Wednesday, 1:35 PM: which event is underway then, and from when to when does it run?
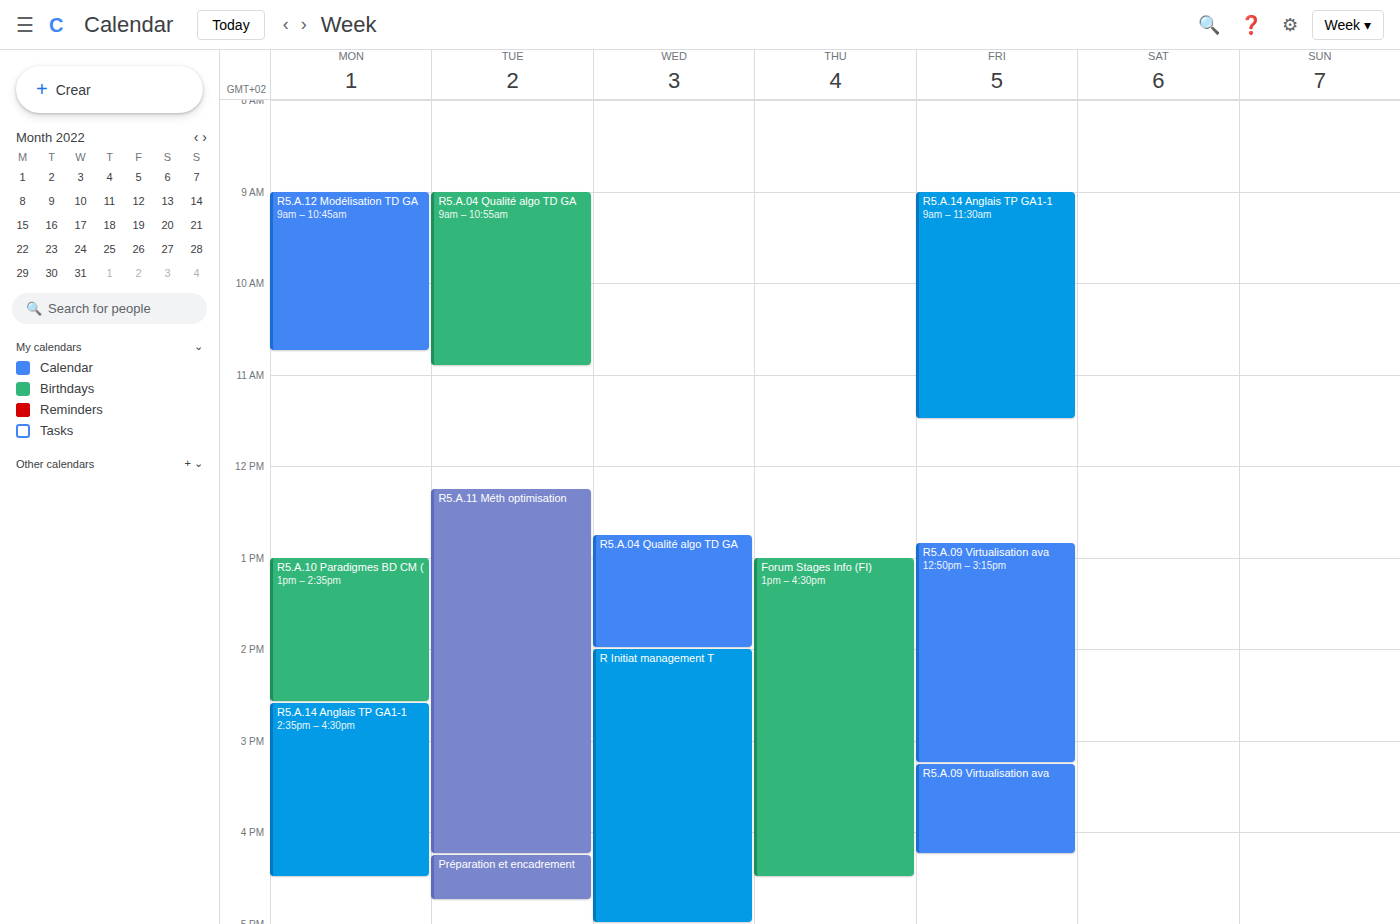
"R5.A.04 Qualité algo TD GA", 12:45 PM to 2:00 PM